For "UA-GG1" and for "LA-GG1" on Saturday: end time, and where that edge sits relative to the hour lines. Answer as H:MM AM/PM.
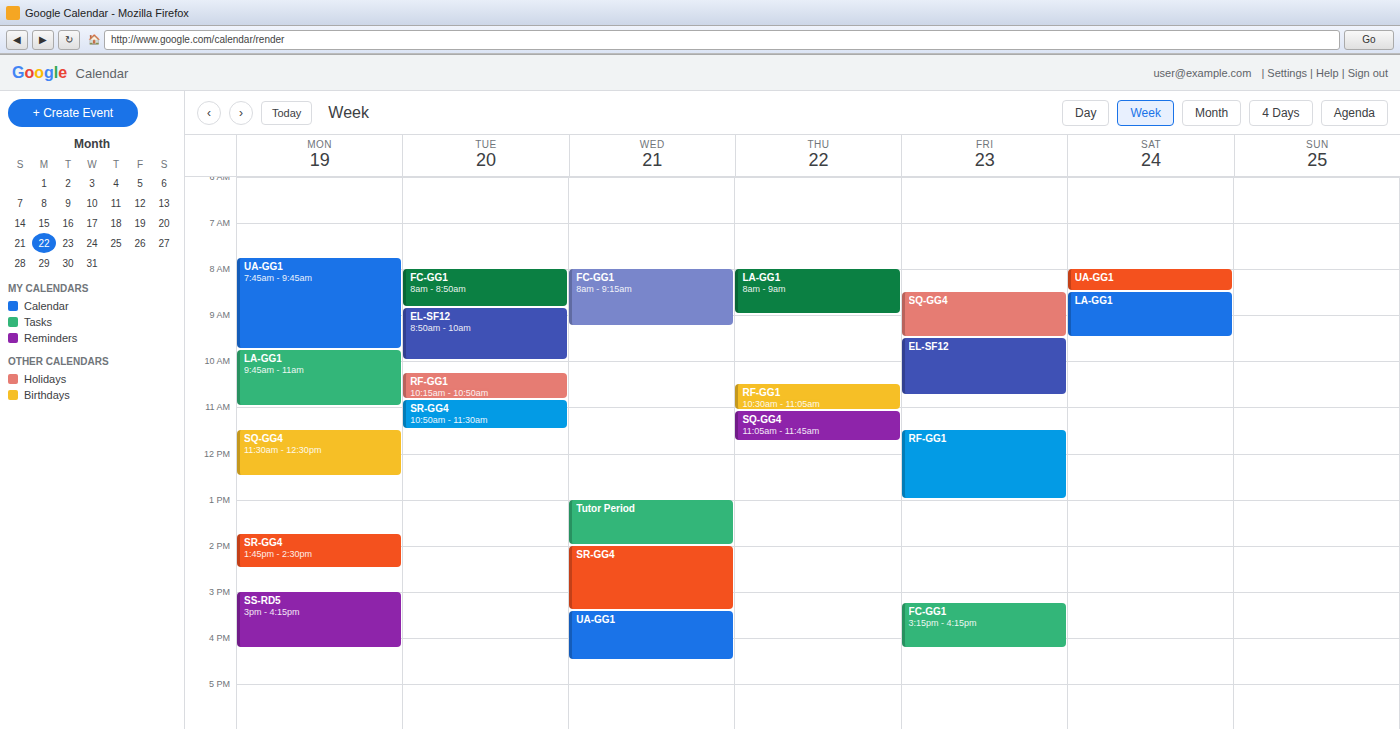
"UA-GG1": 8:30 AM, halfway between the 8 AM and 9 AM lines. "LA-GG1": 9:30 AM, halfway between the 9 AM and 10 AM lines.